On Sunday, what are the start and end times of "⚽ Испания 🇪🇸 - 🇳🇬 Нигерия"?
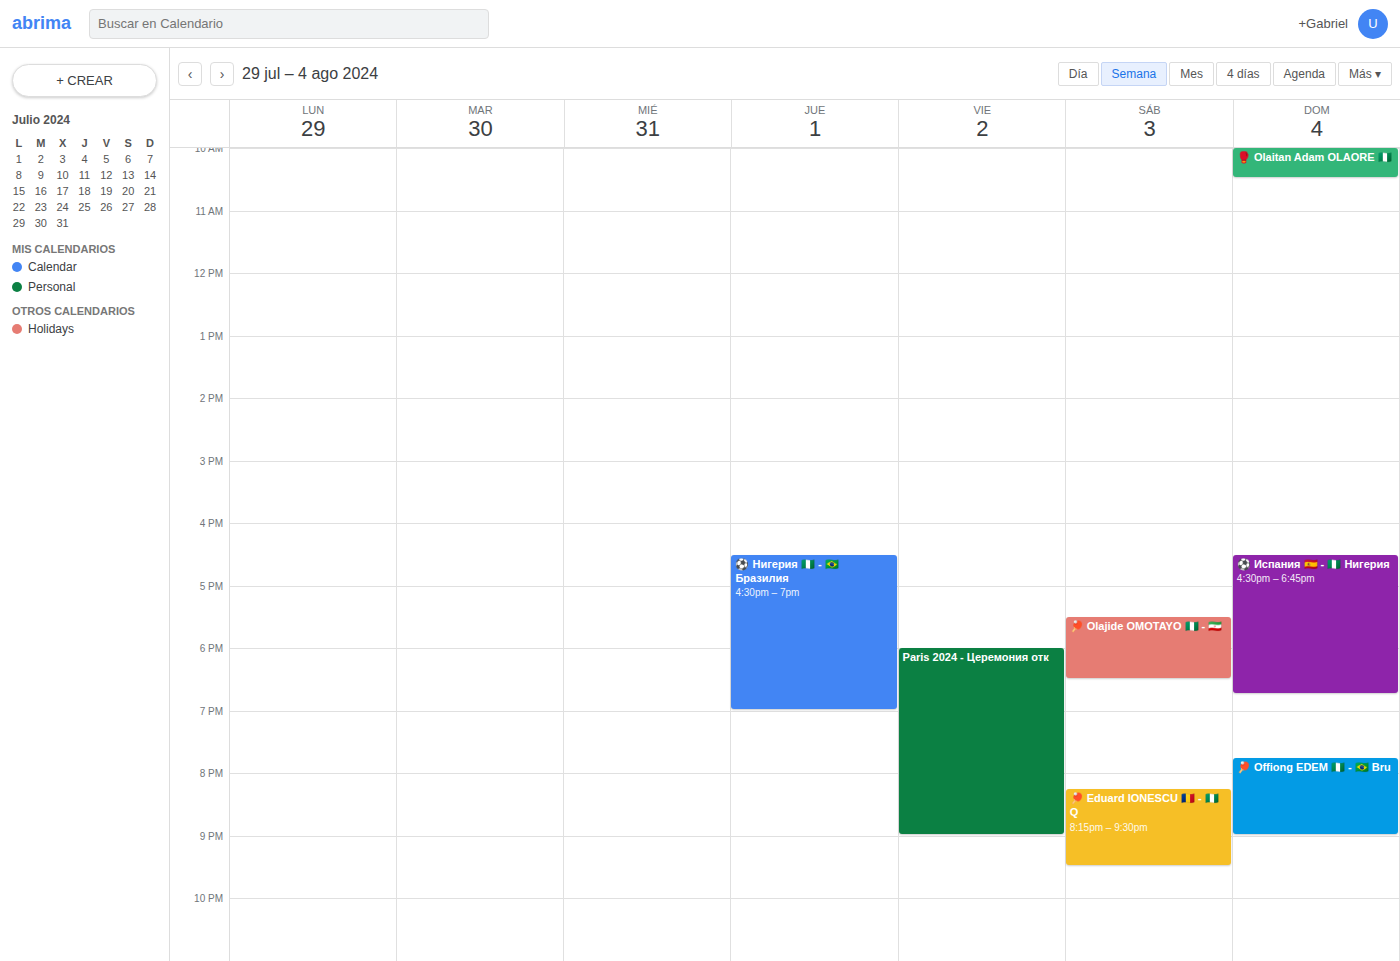
4:30 PM to 6:45 PM